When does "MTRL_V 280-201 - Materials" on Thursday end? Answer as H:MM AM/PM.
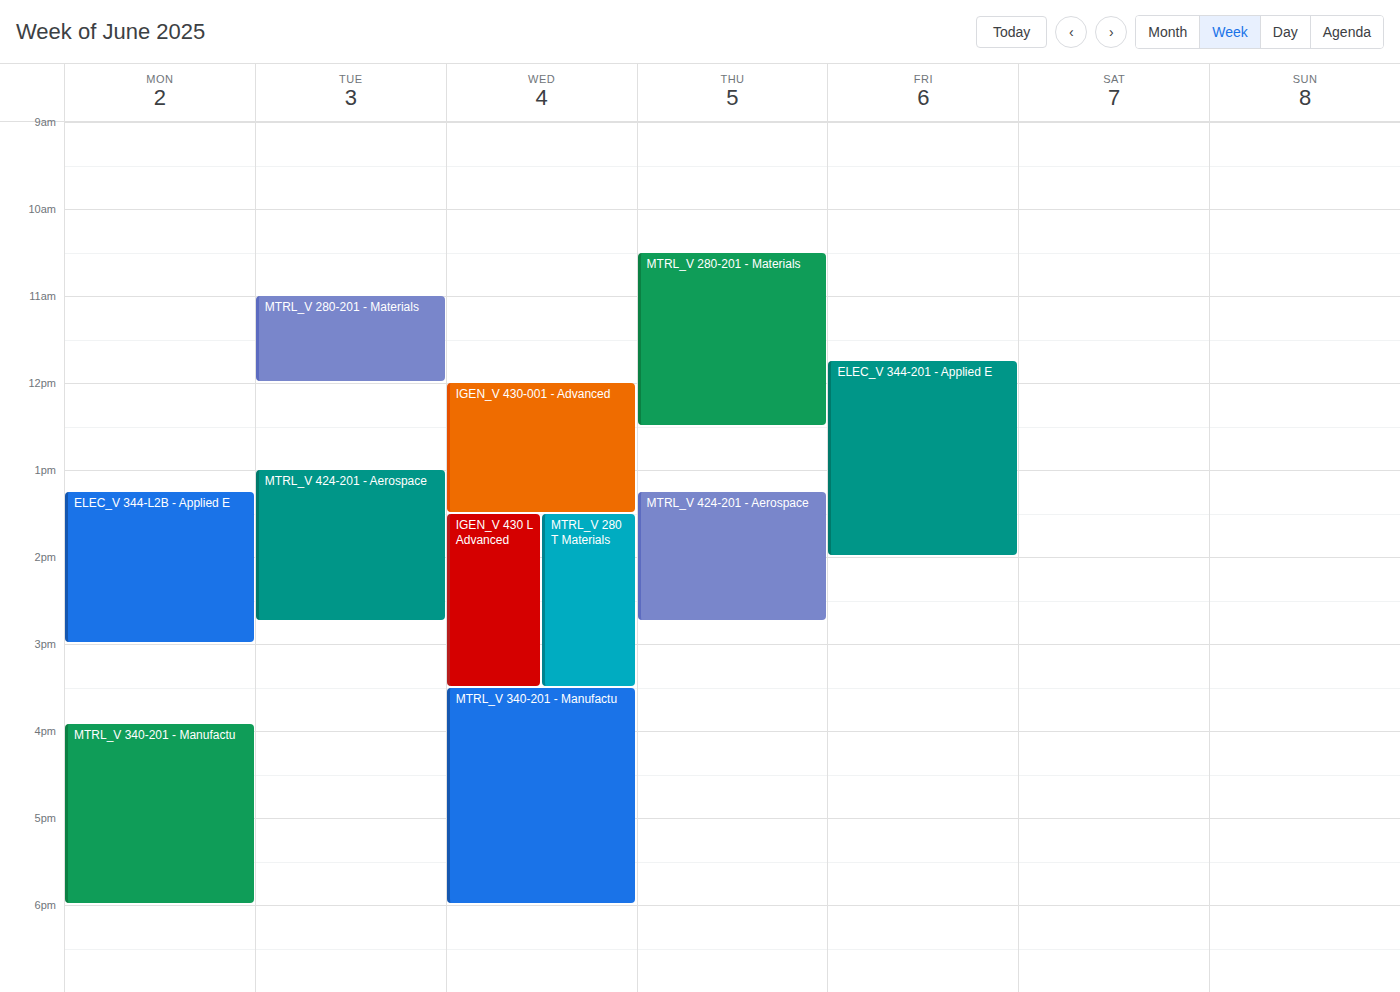
12:30 PM